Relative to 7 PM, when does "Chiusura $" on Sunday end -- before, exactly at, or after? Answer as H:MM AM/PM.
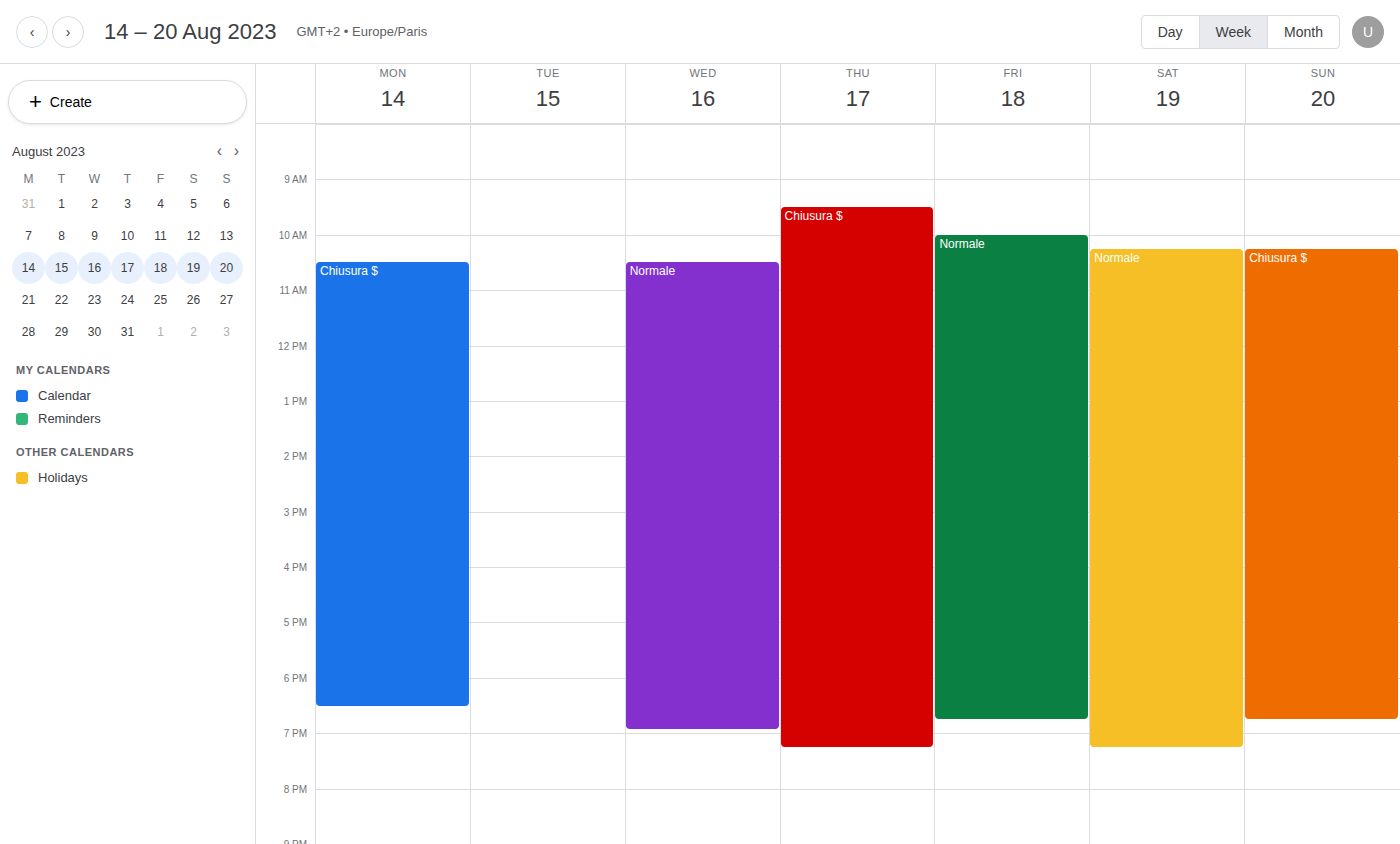
6:45 PM -- before 7 PM, 15 minutes above the 7 PM line.